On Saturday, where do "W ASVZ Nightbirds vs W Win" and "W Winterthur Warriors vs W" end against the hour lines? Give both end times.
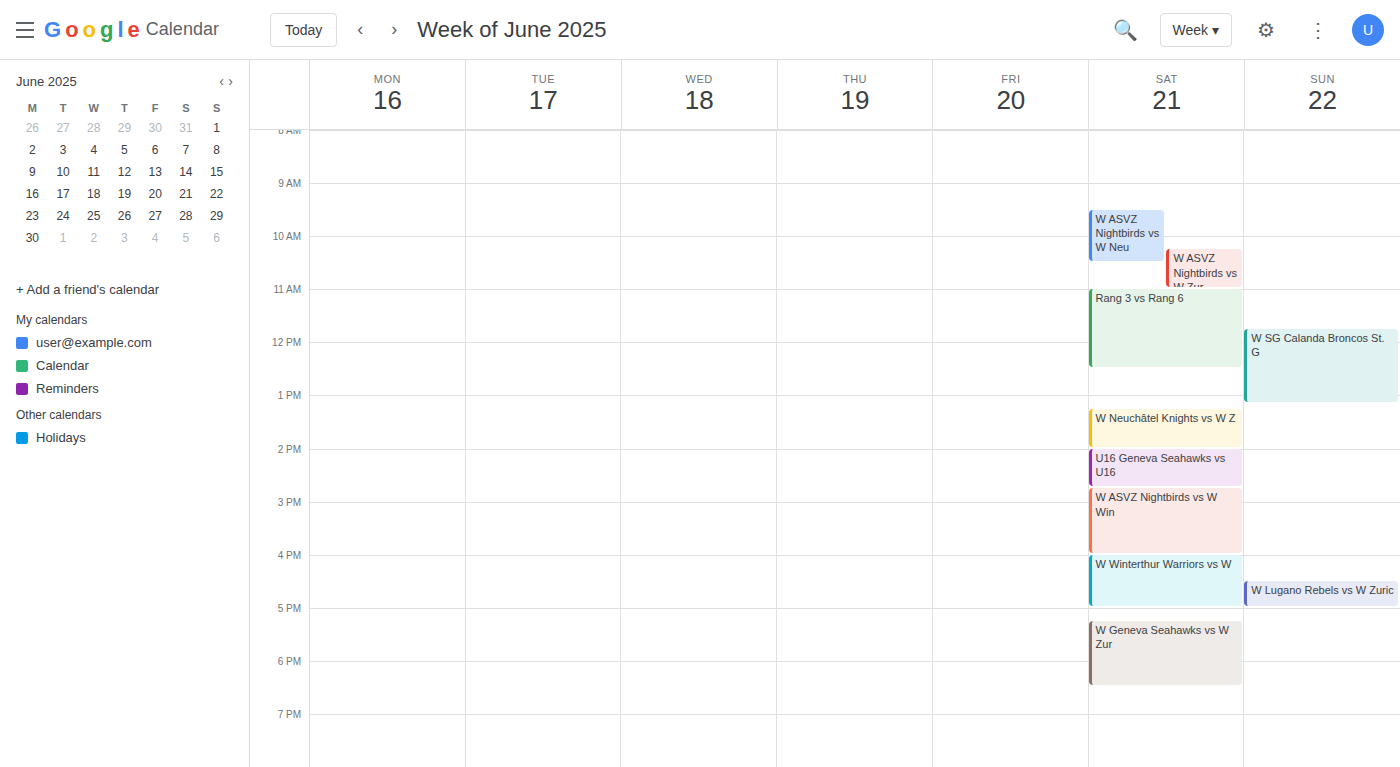
"W ASVZ Nightbirds vs W Win": 4:00 PM, exactly on the 4 PM line. "W Winterthur Warriors vs W": 5:00 PM, exactly on the 5 PM line.